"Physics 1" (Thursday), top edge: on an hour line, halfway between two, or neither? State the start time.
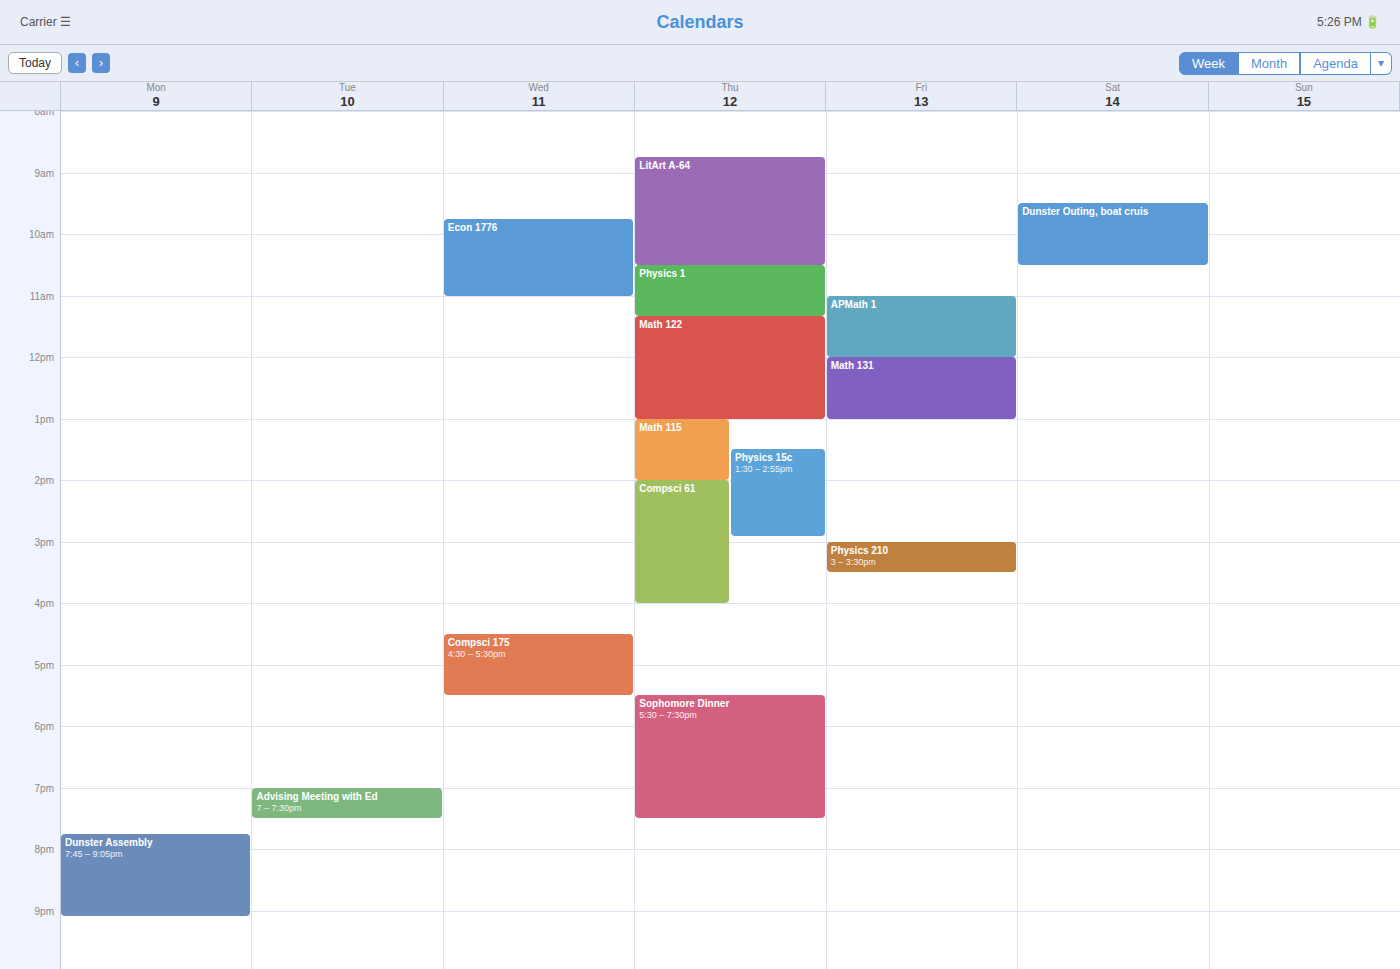
10:30 -- halfway between the 10:00 and 11:00 lines.